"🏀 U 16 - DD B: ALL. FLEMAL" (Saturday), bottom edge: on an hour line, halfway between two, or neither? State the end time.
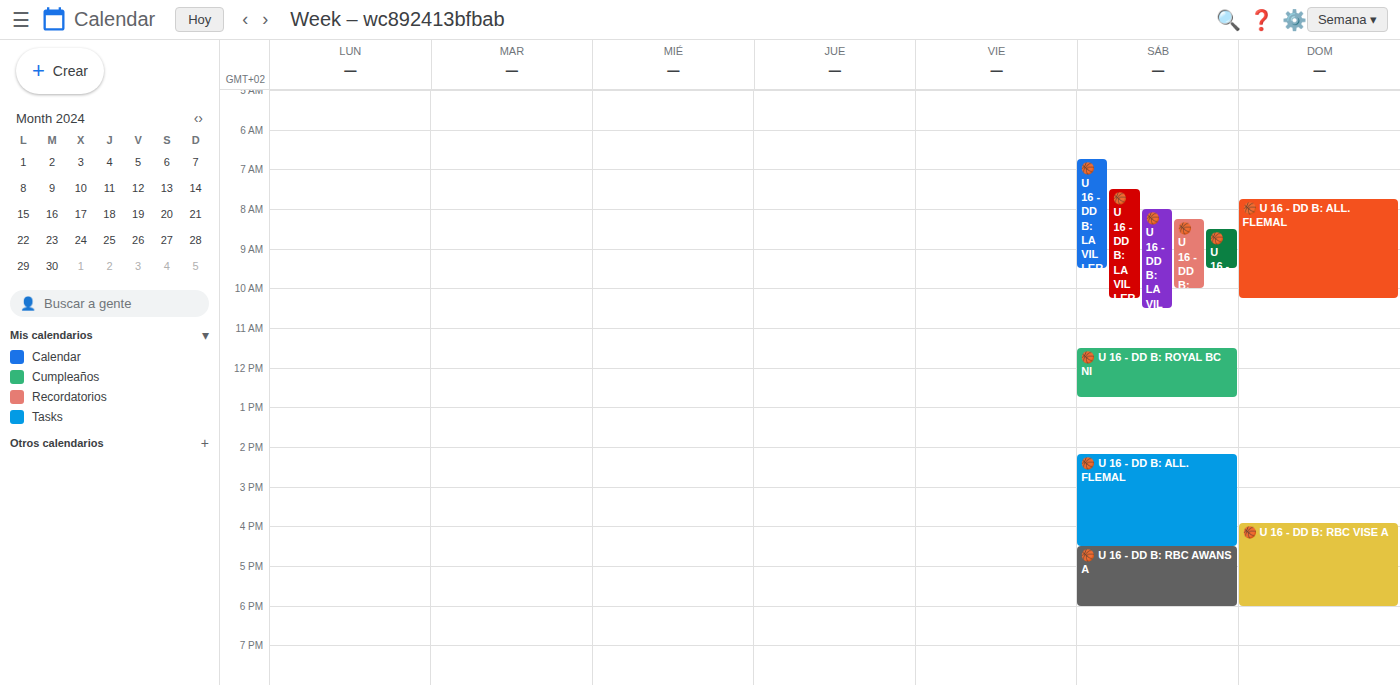
4:30 PM -- halfway between the 4 PM and 5 PM lines.